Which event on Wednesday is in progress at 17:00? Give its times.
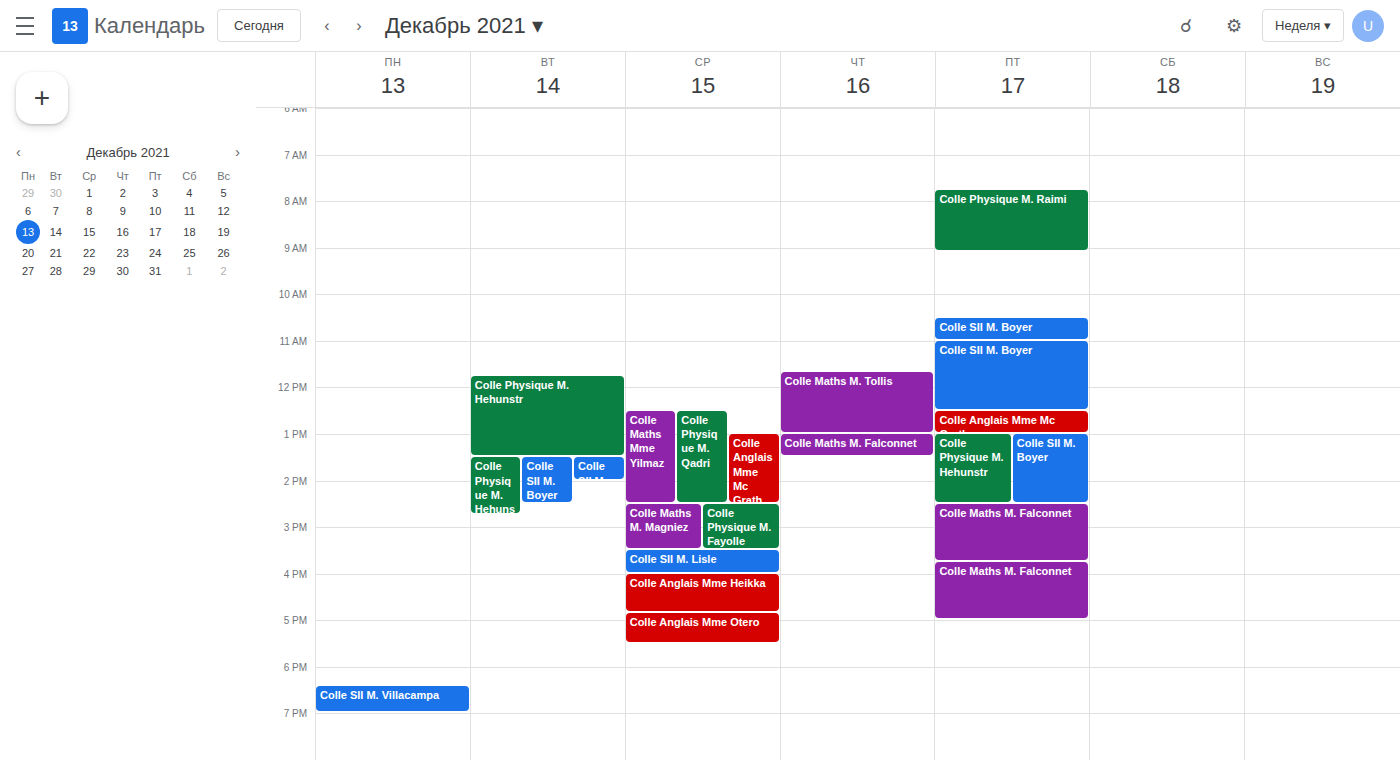
"Colle Anglais Mme Otero", 16:50 to 17:30